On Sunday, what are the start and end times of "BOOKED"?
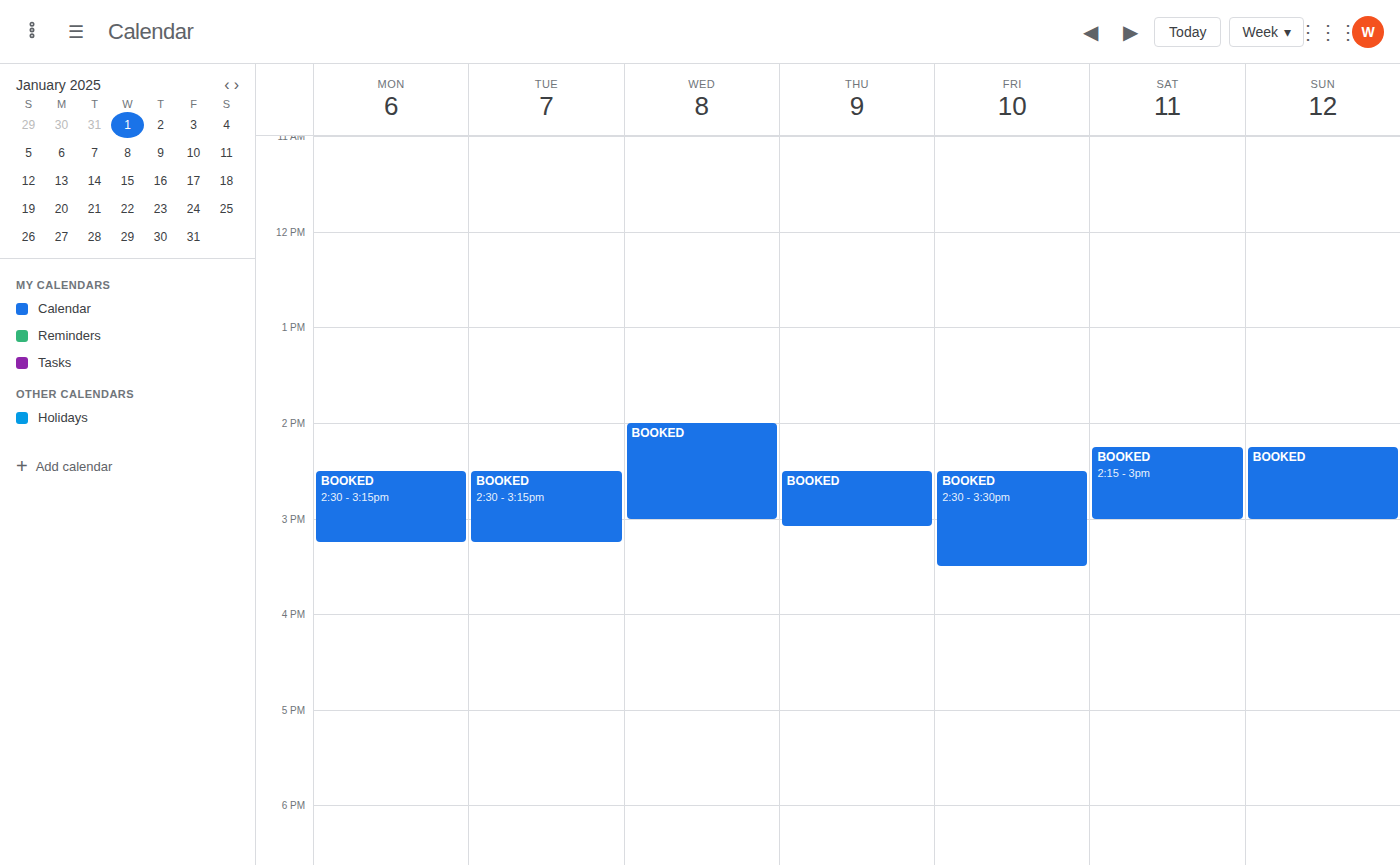
2:15 PM to 3:00 PM